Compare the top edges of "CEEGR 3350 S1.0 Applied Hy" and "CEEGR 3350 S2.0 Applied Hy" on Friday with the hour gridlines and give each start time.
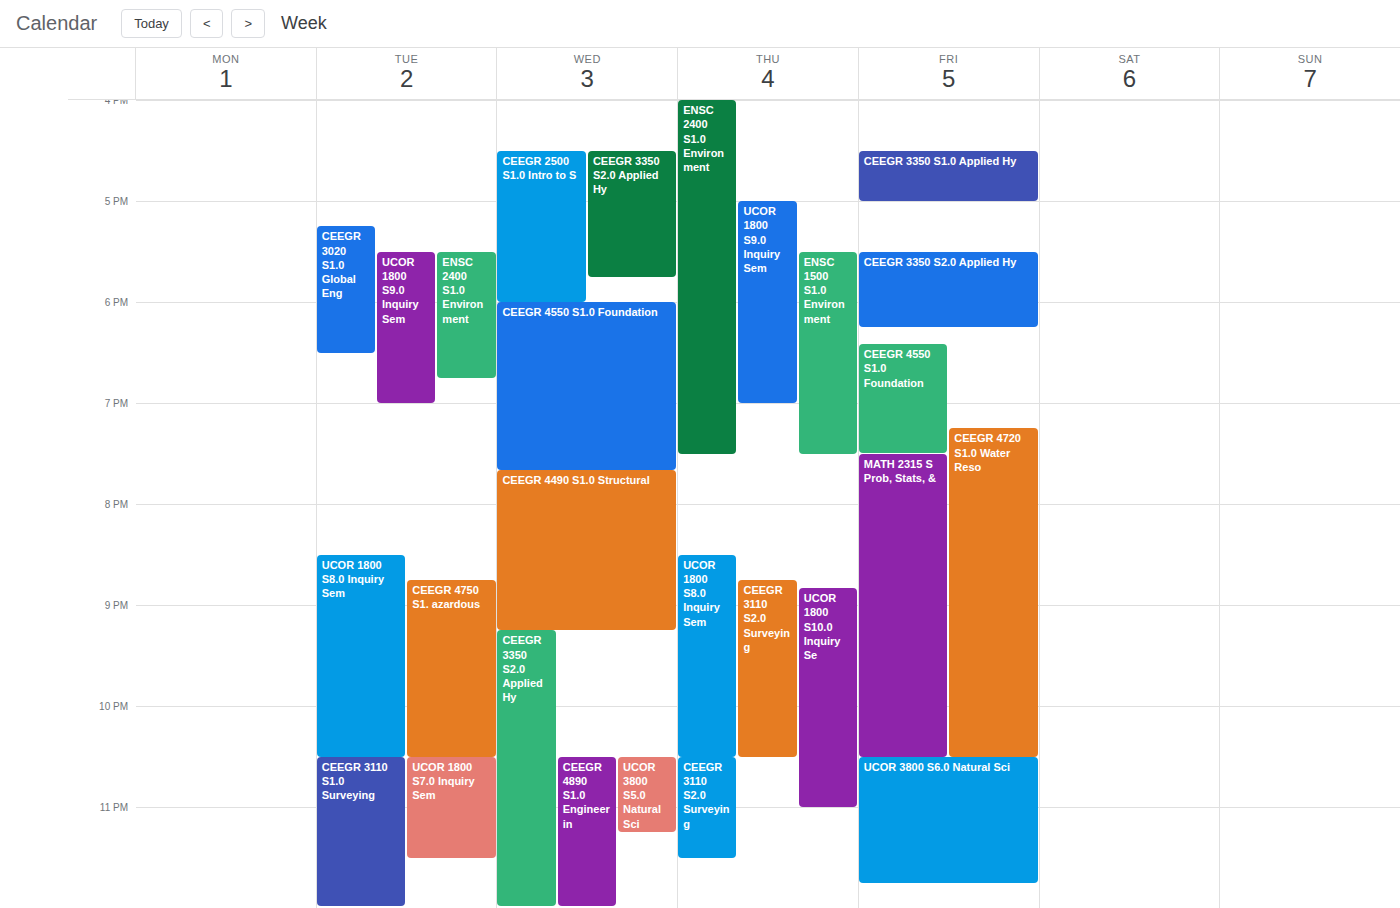
"CEEGR 3350 S1.0 Applied Hy": 4:30 PM, halfway between the 4 PM and 5 PM lines. "CEEGR 3350 S2.0 Applied Hy": 5:30 PM, halfway between the 5 PM and 6 PM lines.